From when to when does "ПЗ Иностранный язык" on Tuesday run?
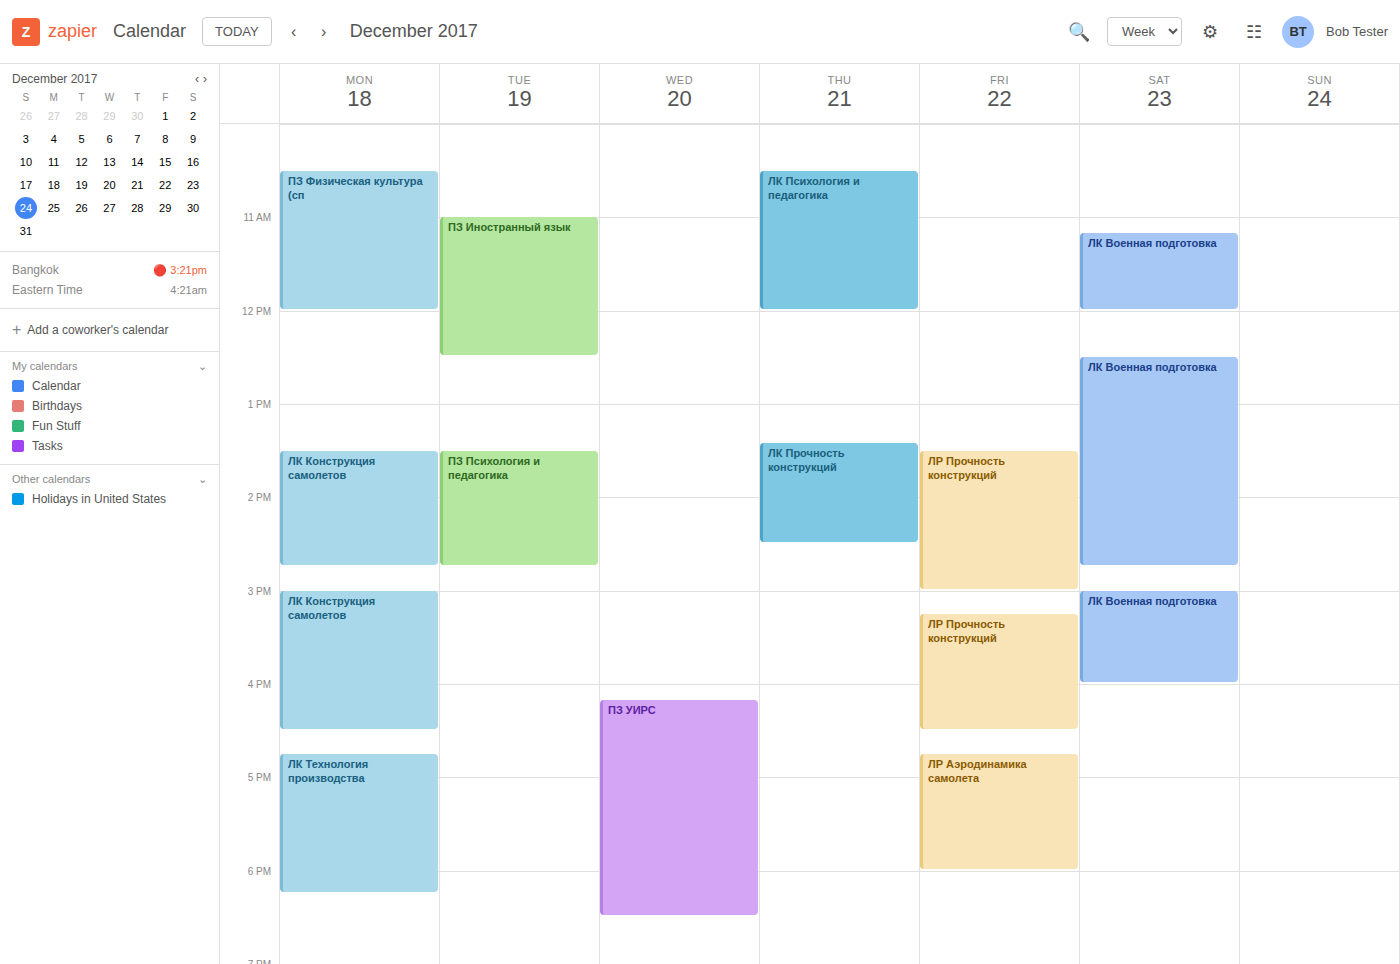
11:00 AM to 12:30 PM